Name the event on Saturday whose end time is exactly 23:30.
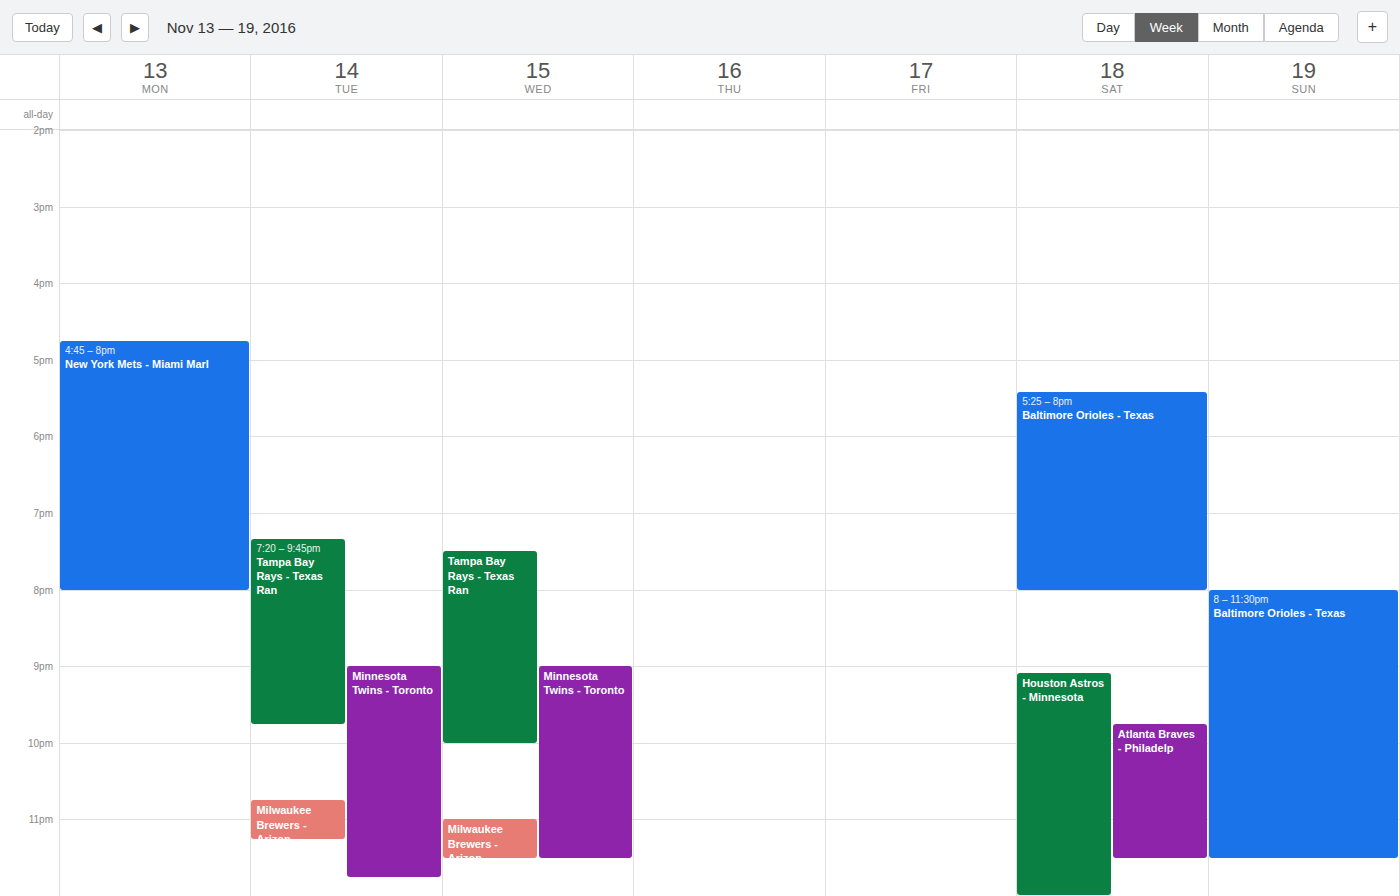
"Atlanta Braves - Philadelp"